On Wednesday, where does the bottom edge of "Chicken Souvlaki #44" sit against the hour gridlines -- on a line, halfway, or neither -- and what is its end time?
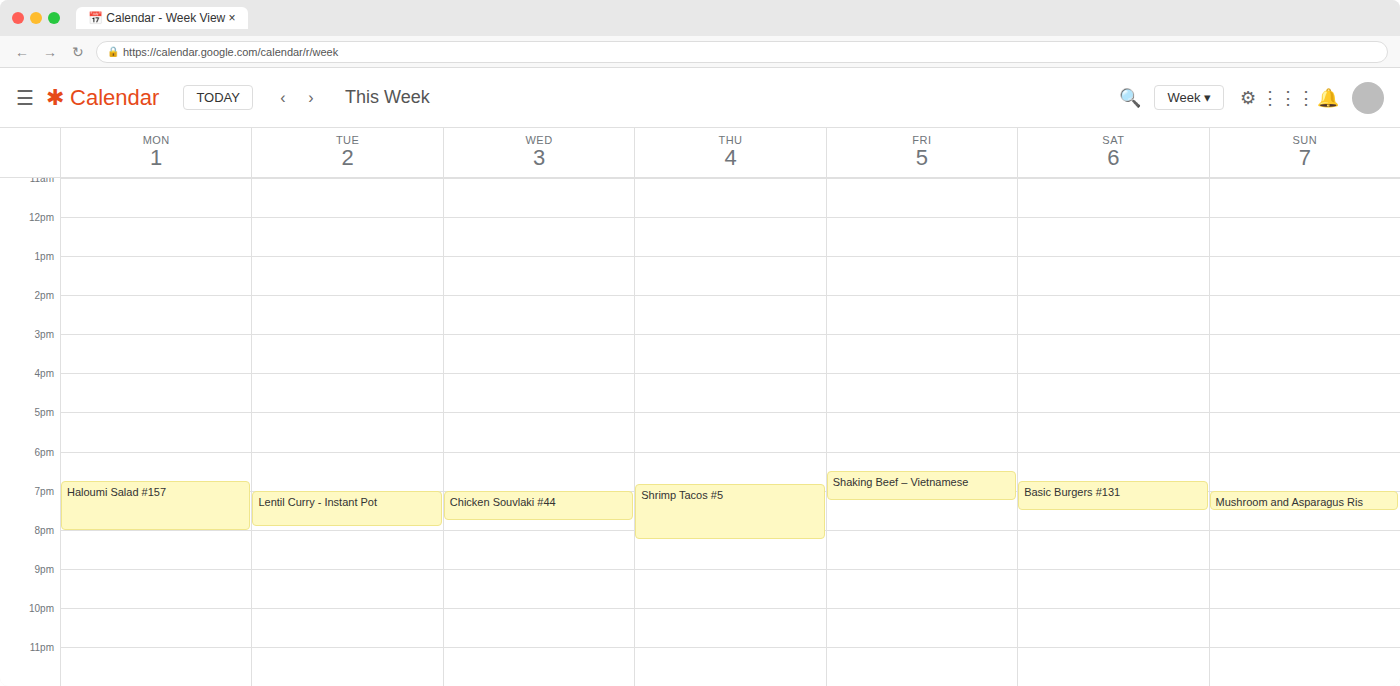
7:45 PM -- neither: three quarters of the way from the 7 PM line to the 8 PM line.